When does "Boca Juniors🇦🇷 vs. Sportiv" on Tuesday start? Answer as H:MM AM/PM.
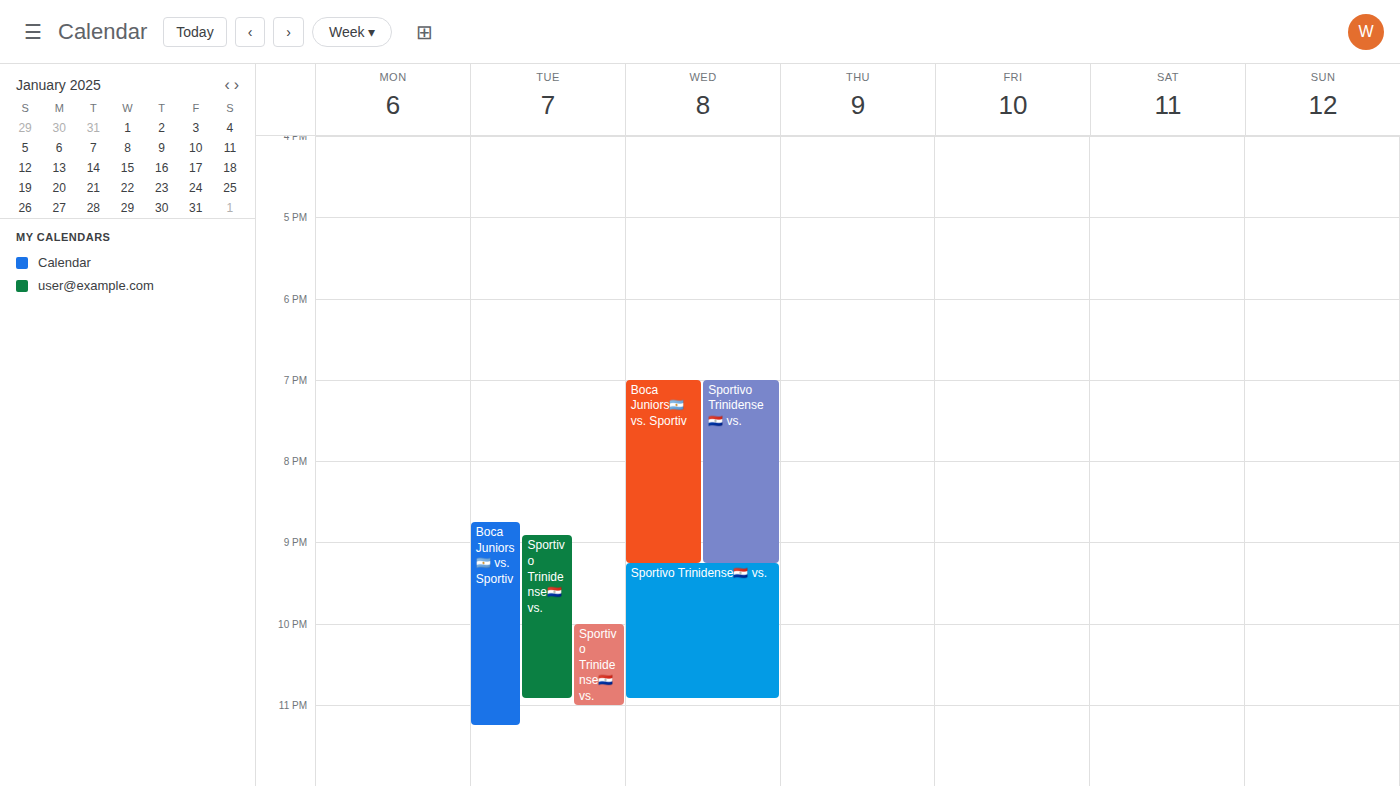
8:45 PM